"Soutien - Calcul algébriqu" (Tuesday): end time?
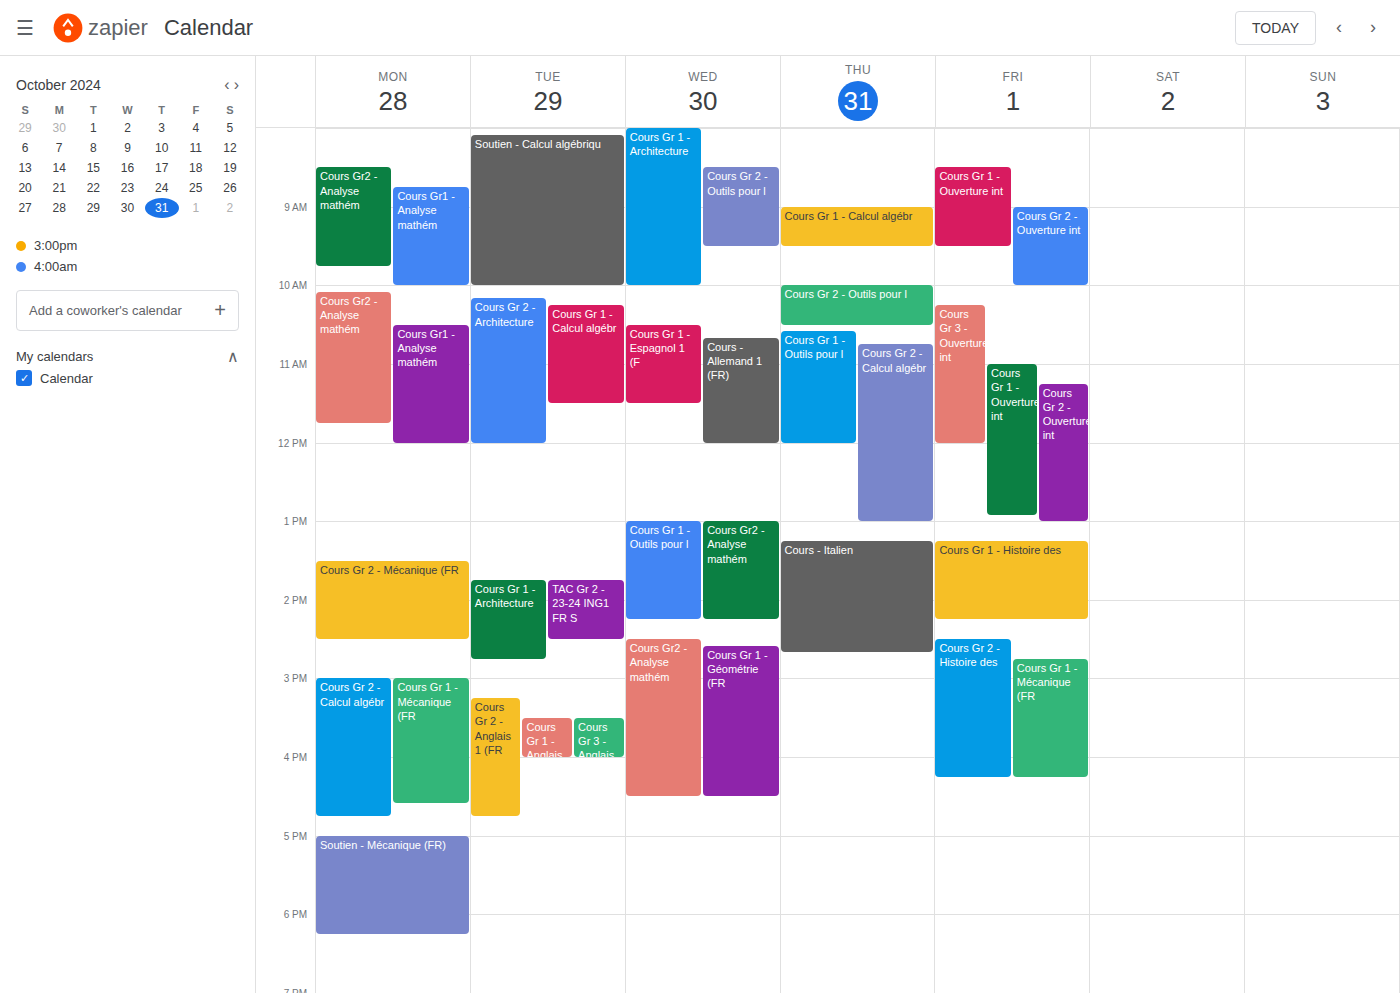
10:00 AM